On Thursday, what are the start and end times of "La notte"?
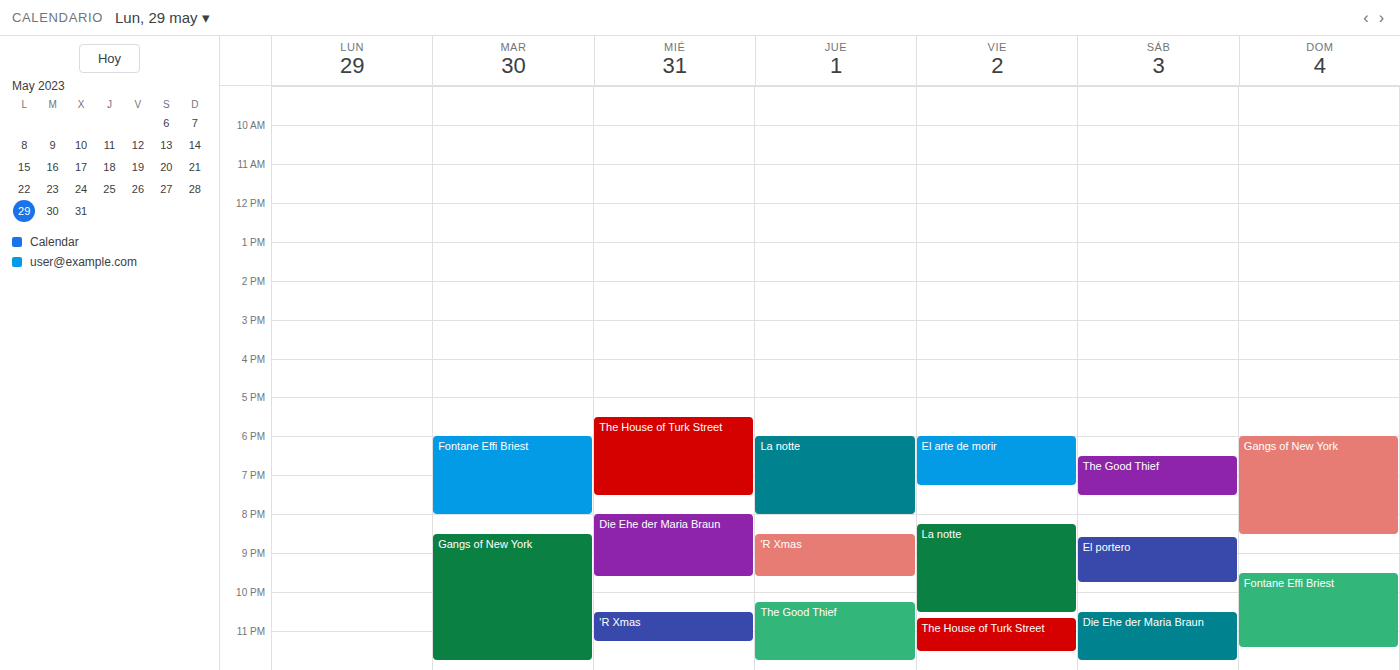
6:00 PM to 8:00 PM